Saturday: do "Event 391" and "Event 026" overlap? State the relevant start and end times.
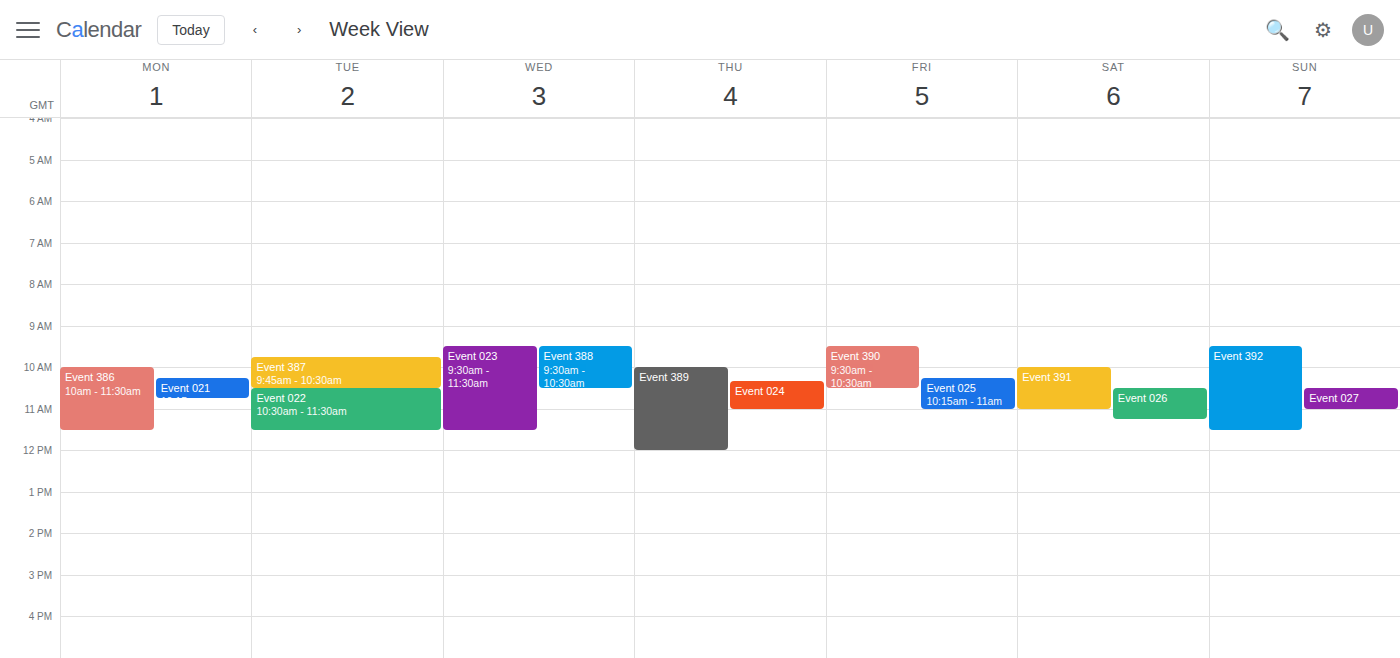
"Event 026" starts at 10:30 AM, before "Event 391" ends at 11:00 AM -- they overlap.